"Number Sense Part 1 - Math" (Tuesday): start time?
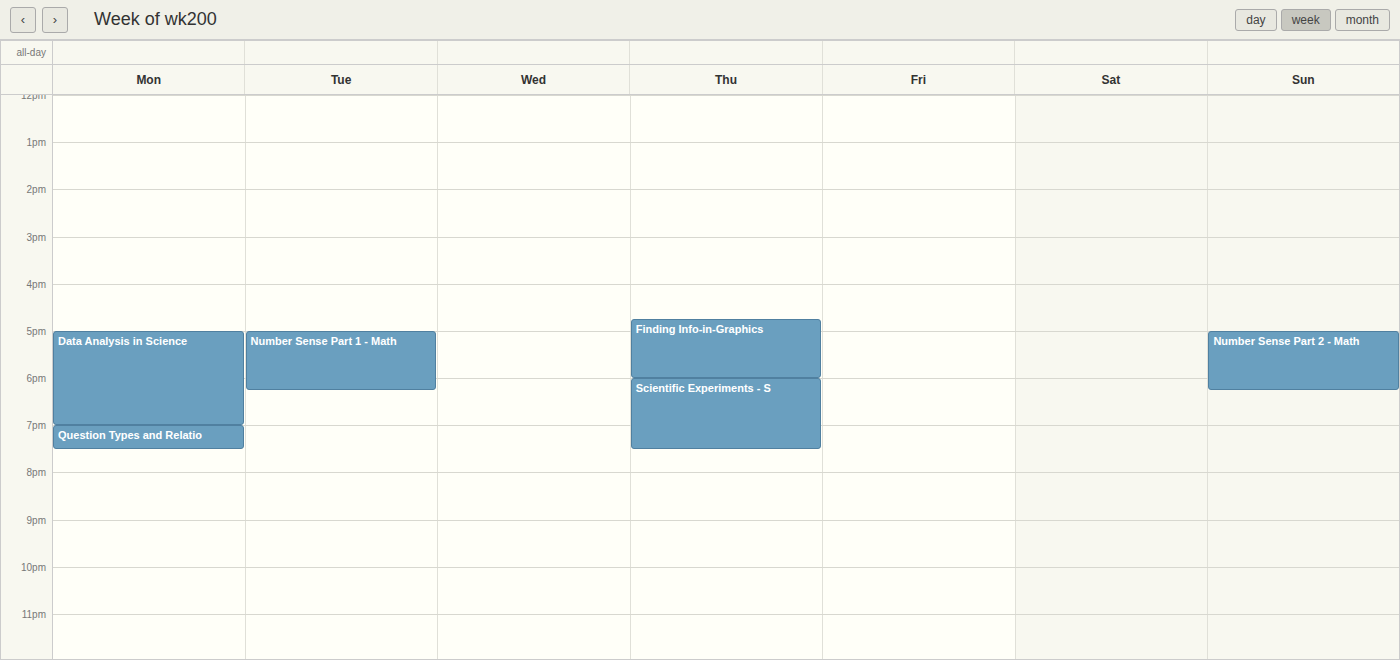
17:00